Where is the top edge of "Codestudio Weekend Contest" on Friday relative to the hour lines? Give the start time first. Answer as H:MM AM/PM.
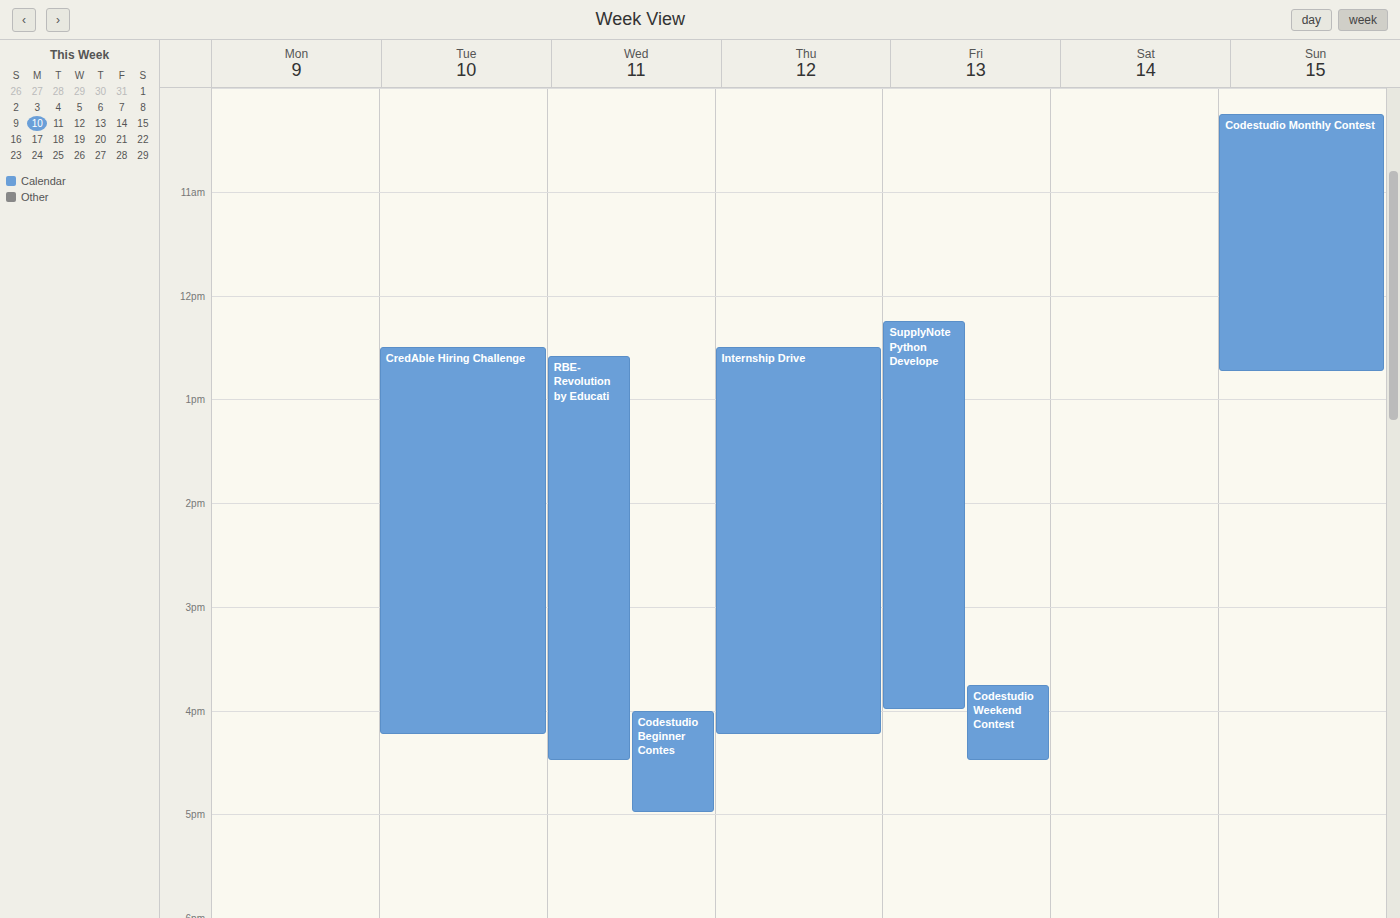
3:45 PM -- neither: three quarters of the way from the 3 PM line to the 4 PM line.